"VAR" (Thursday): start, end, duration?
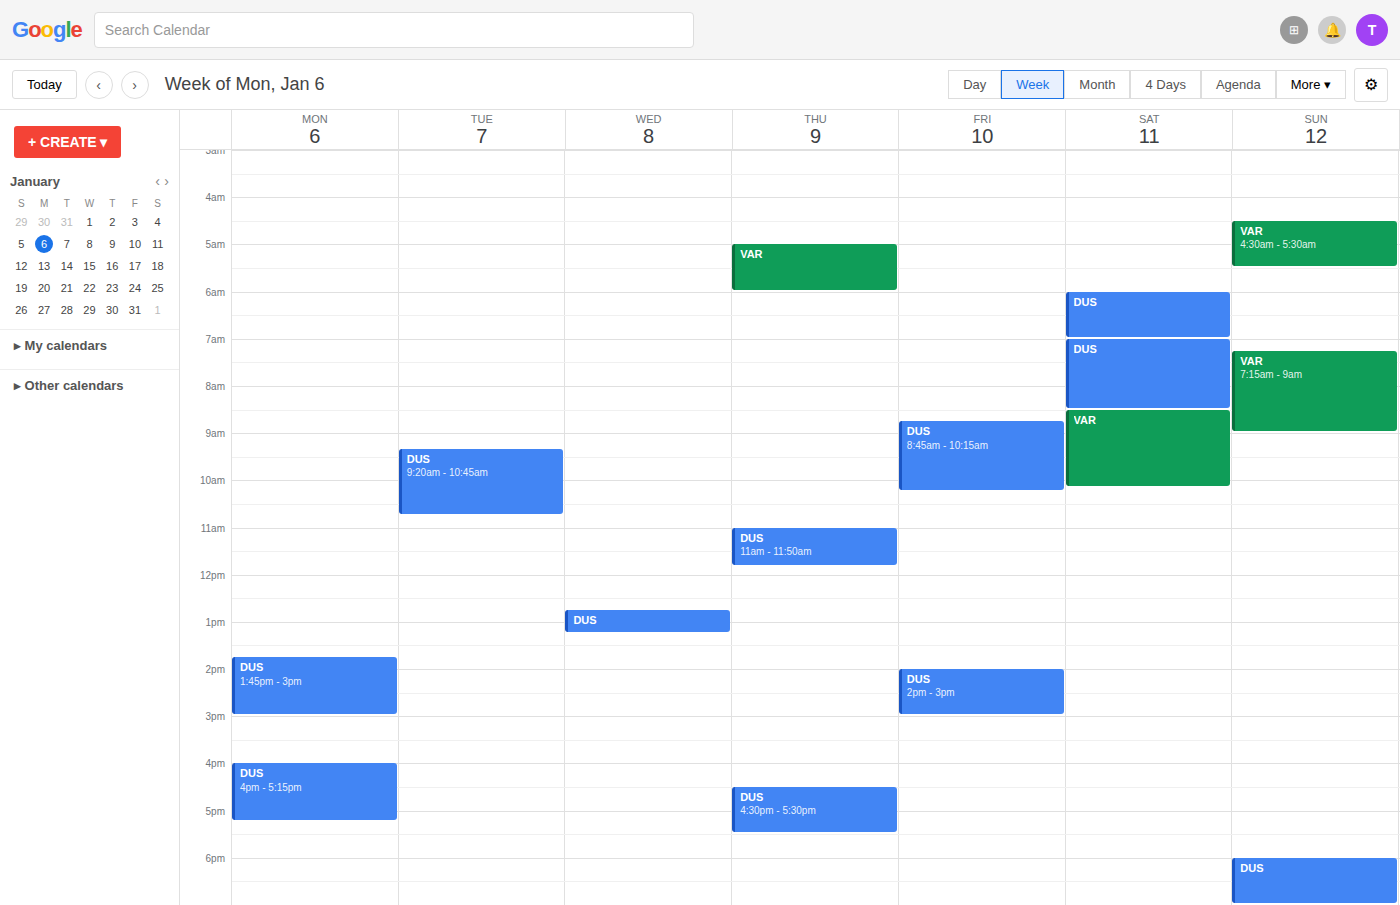
05:00 to 06:00, 1 hour